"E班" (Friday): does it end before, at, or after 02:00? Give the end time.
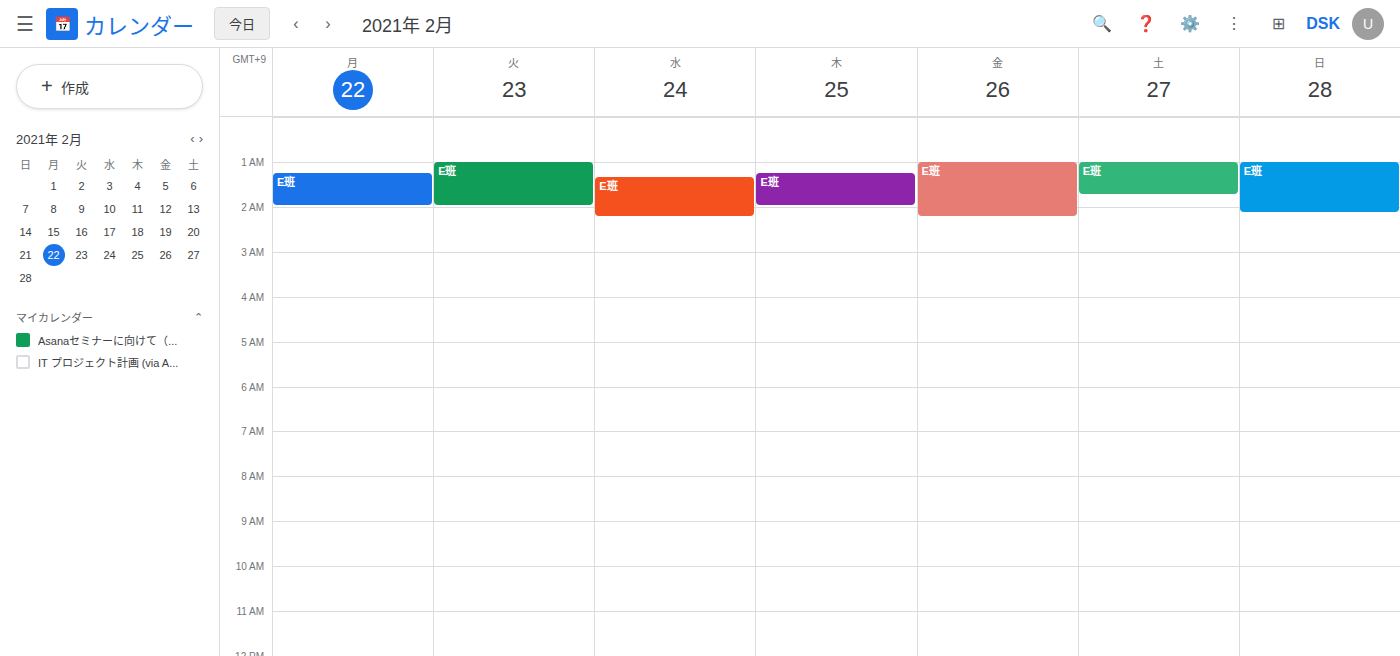
02:15 -- after 02:00, 15 minutes below the 02:00 line.